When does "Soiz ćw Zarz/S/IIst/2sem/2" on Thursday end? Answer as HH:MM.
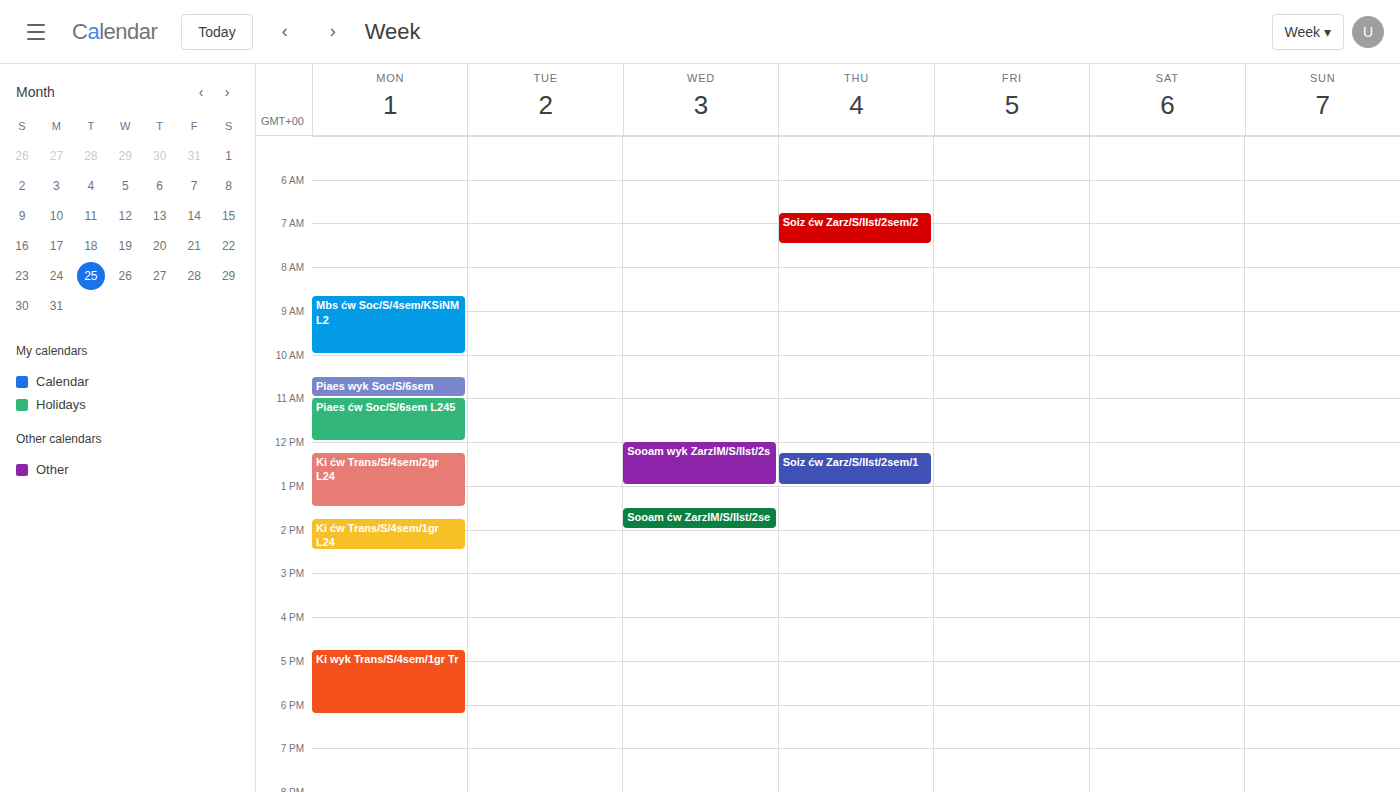
07:30